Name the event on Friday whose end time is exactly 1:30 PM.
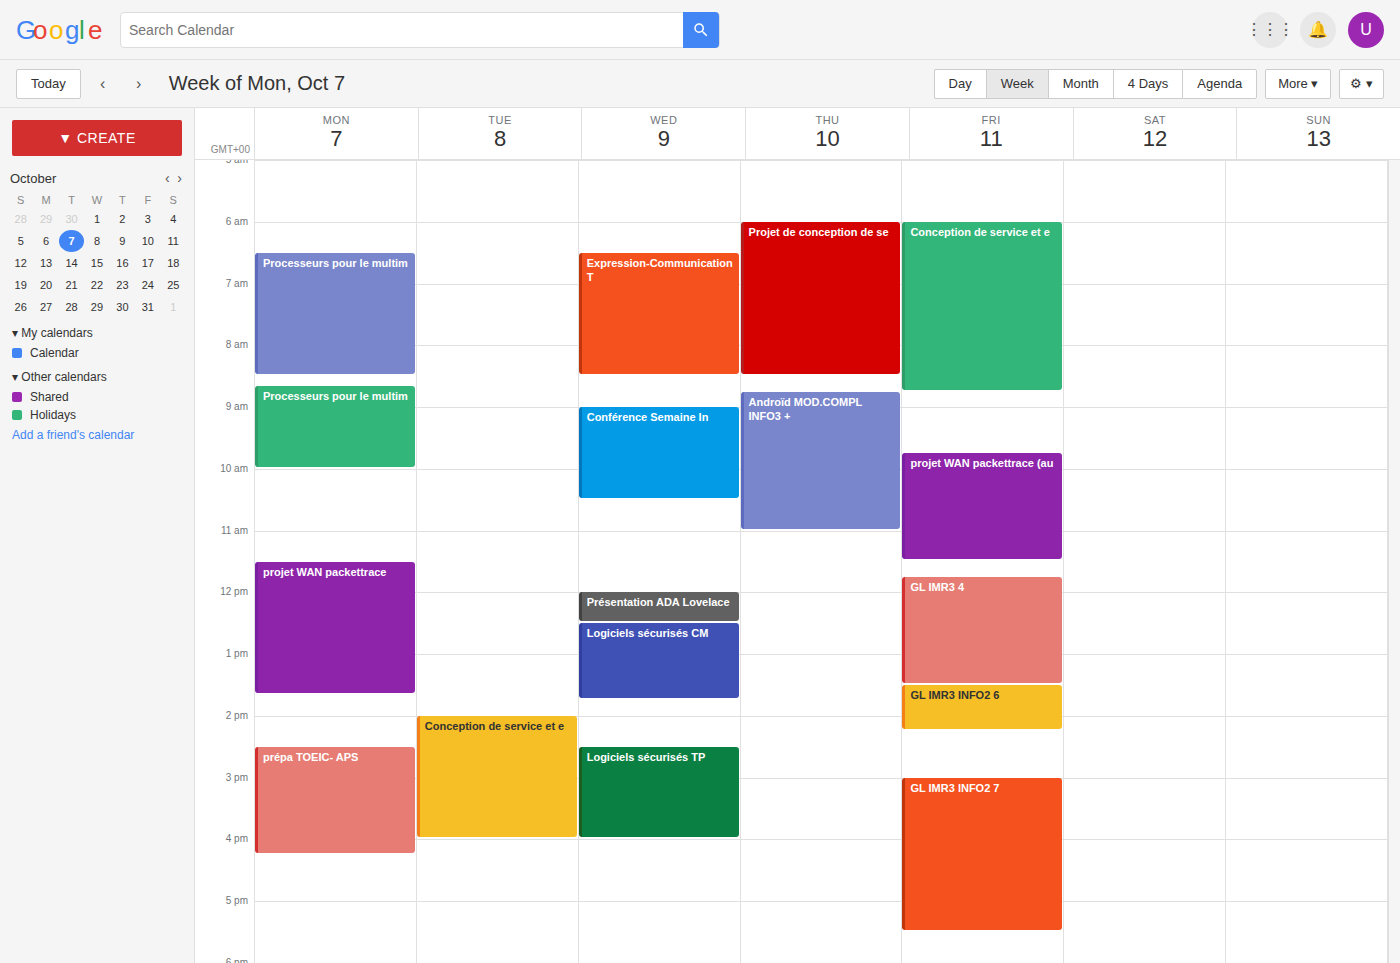
"GL IMR3 4"